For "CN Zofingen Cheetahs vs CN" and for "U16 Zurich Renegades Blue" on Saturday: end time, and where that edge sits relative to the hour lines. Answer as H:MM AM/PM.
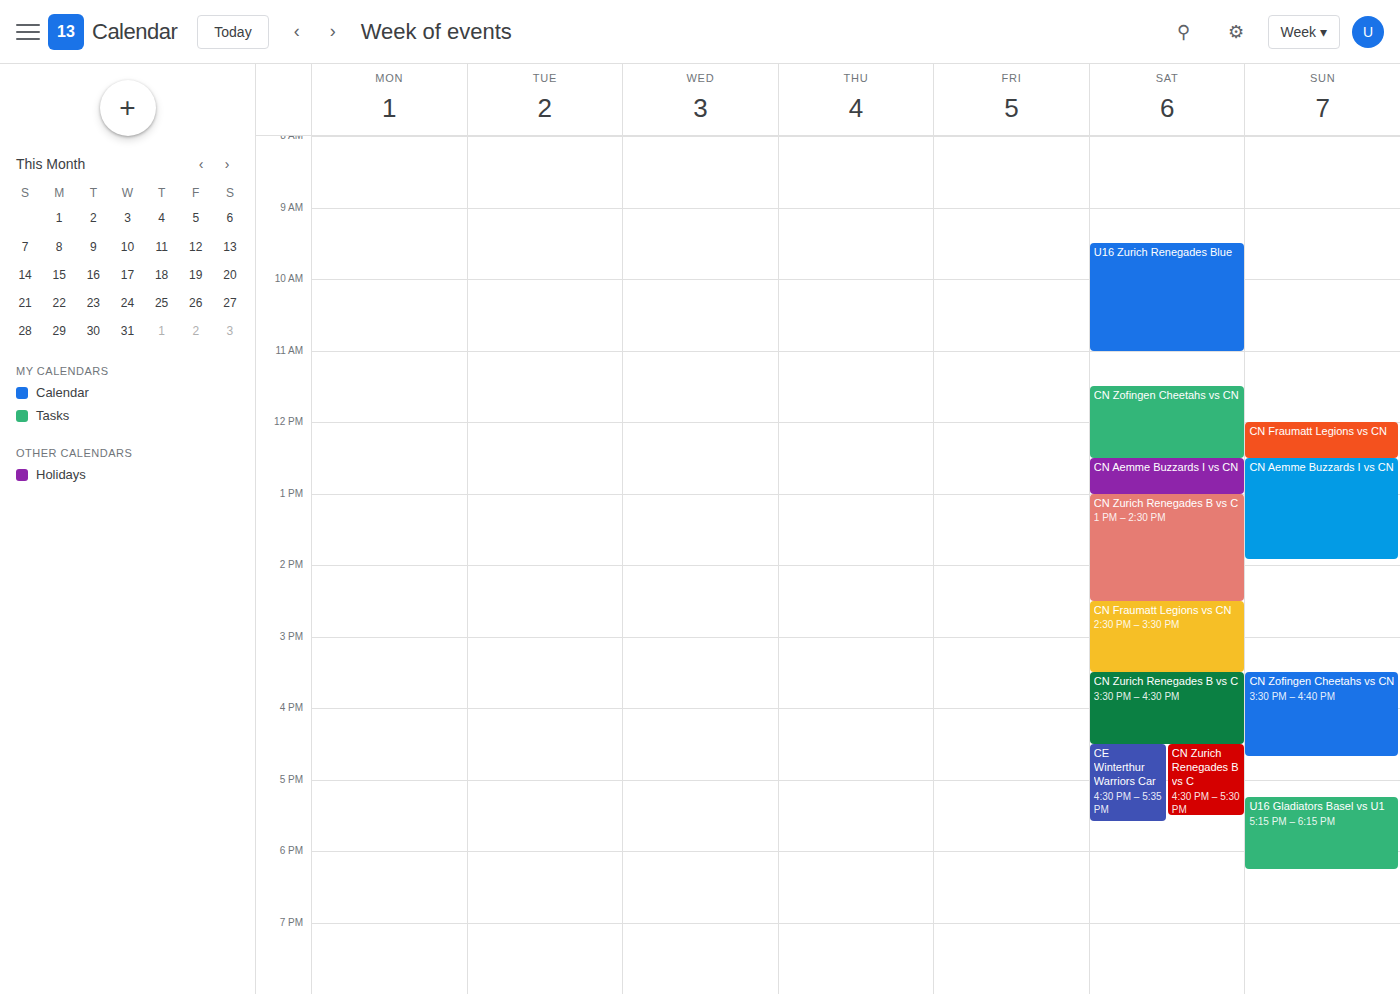
"CN Zofingen Cheetahs vs CN": 12:30 PM, halfway between the 12 PM and 1 PM lines. "U16 Zurich Renegades Blue": 11:00 AM, exactly on the 11 AM line.